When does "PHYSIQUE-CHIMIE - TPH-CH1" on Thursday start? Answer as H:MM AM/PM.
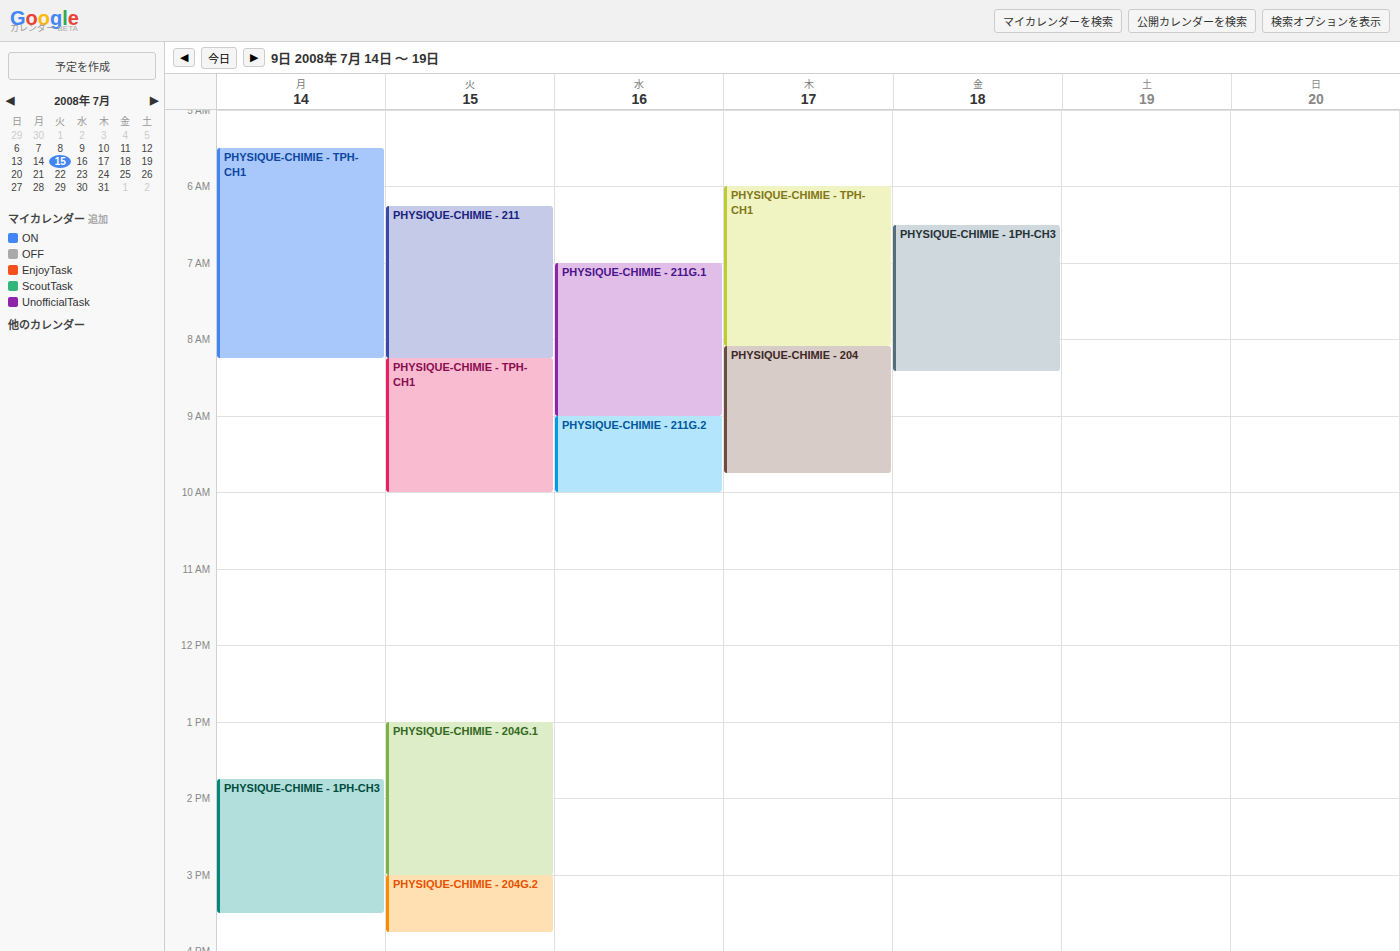
6:00 AM